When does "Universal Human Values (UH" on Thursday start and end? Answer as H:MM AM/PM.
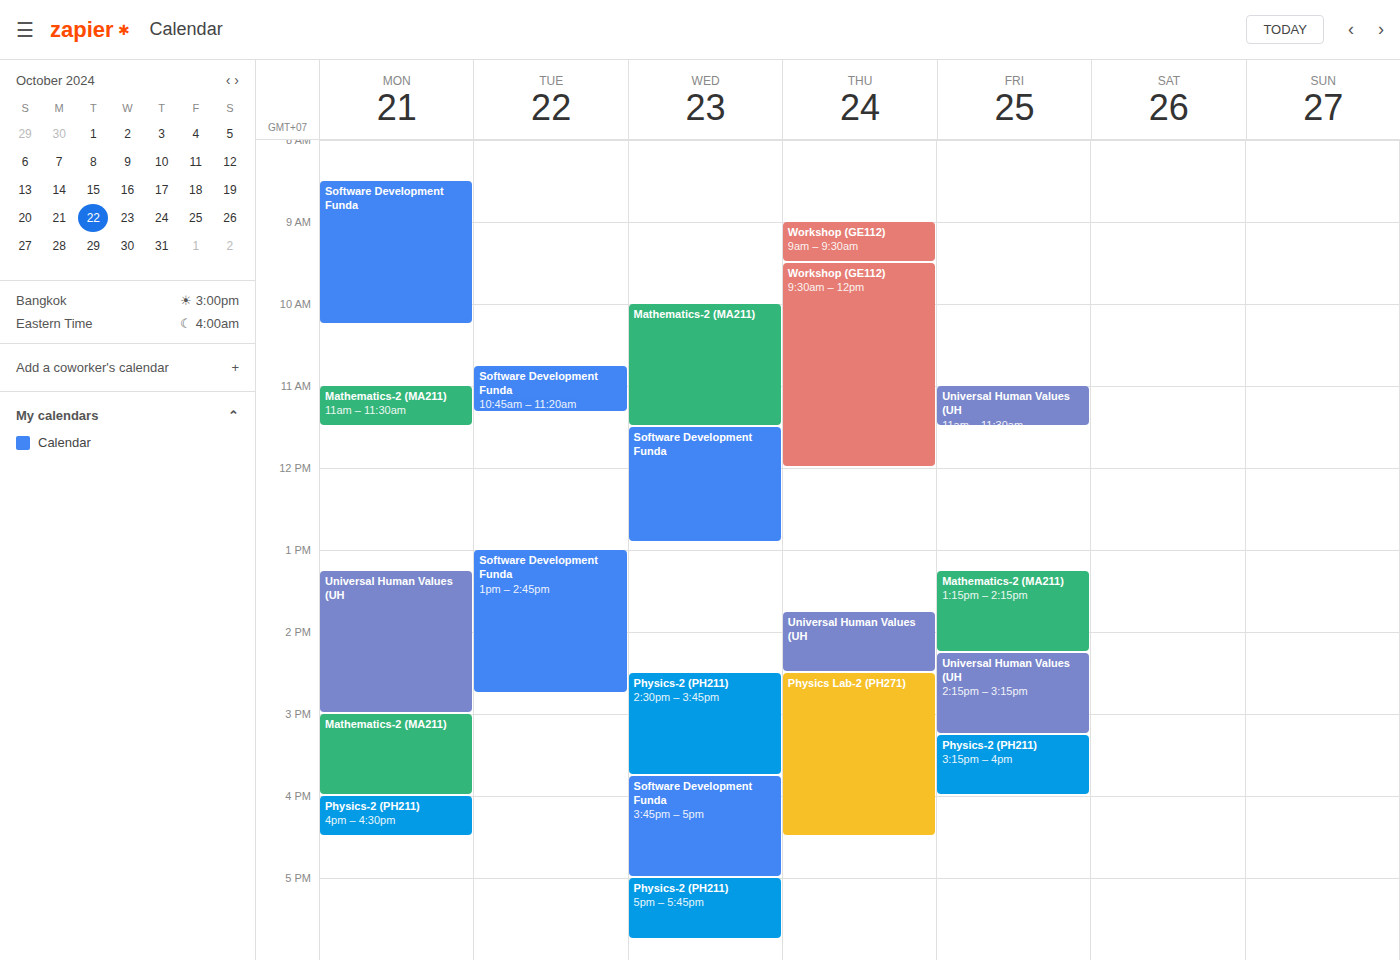
1:45 PM to 2:30 PM